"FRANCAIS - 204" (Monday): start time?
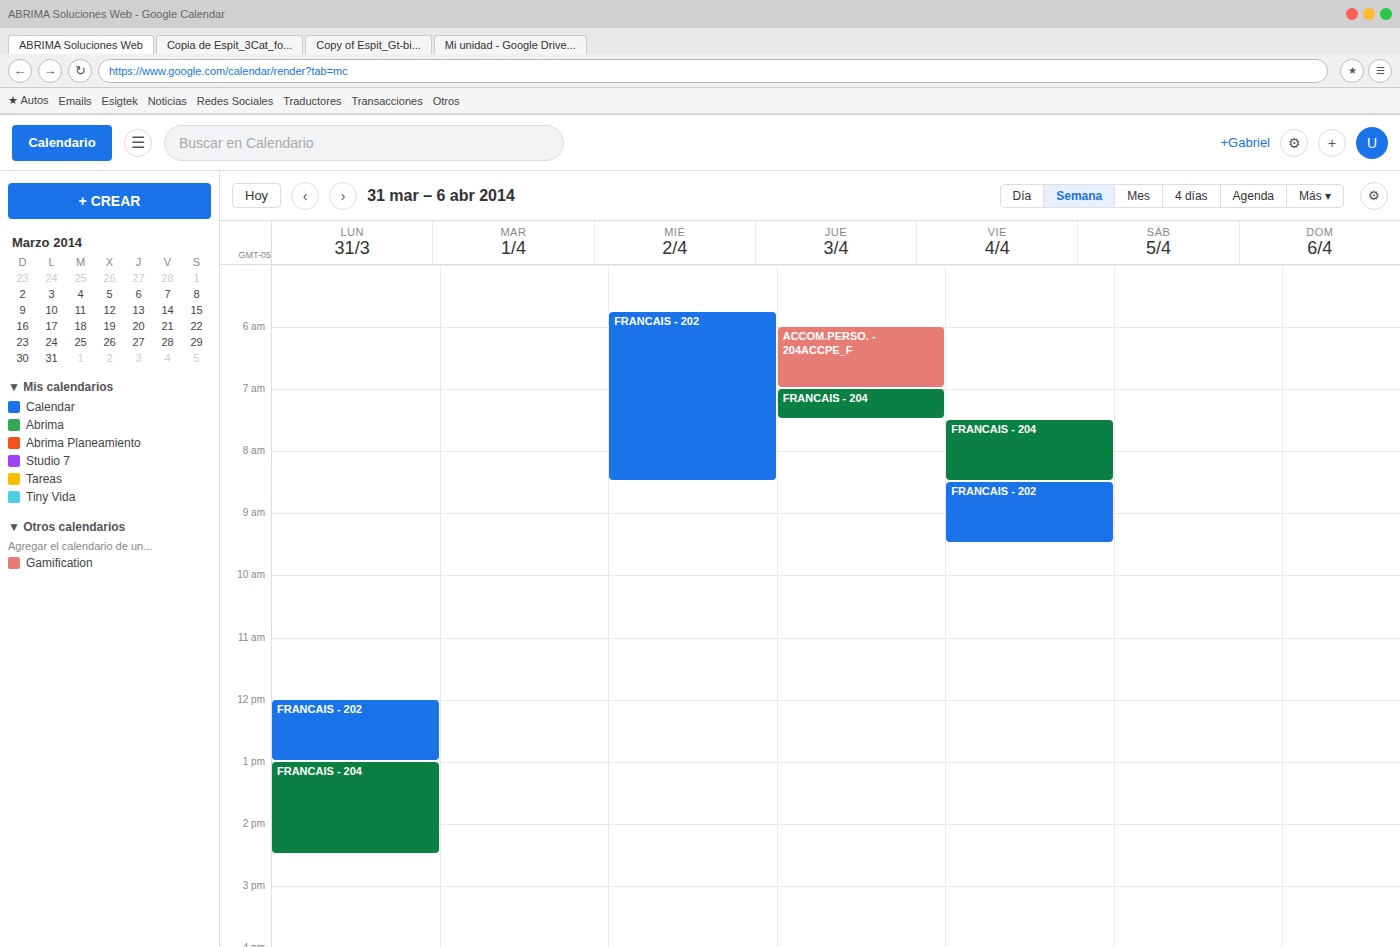
1:00 PM